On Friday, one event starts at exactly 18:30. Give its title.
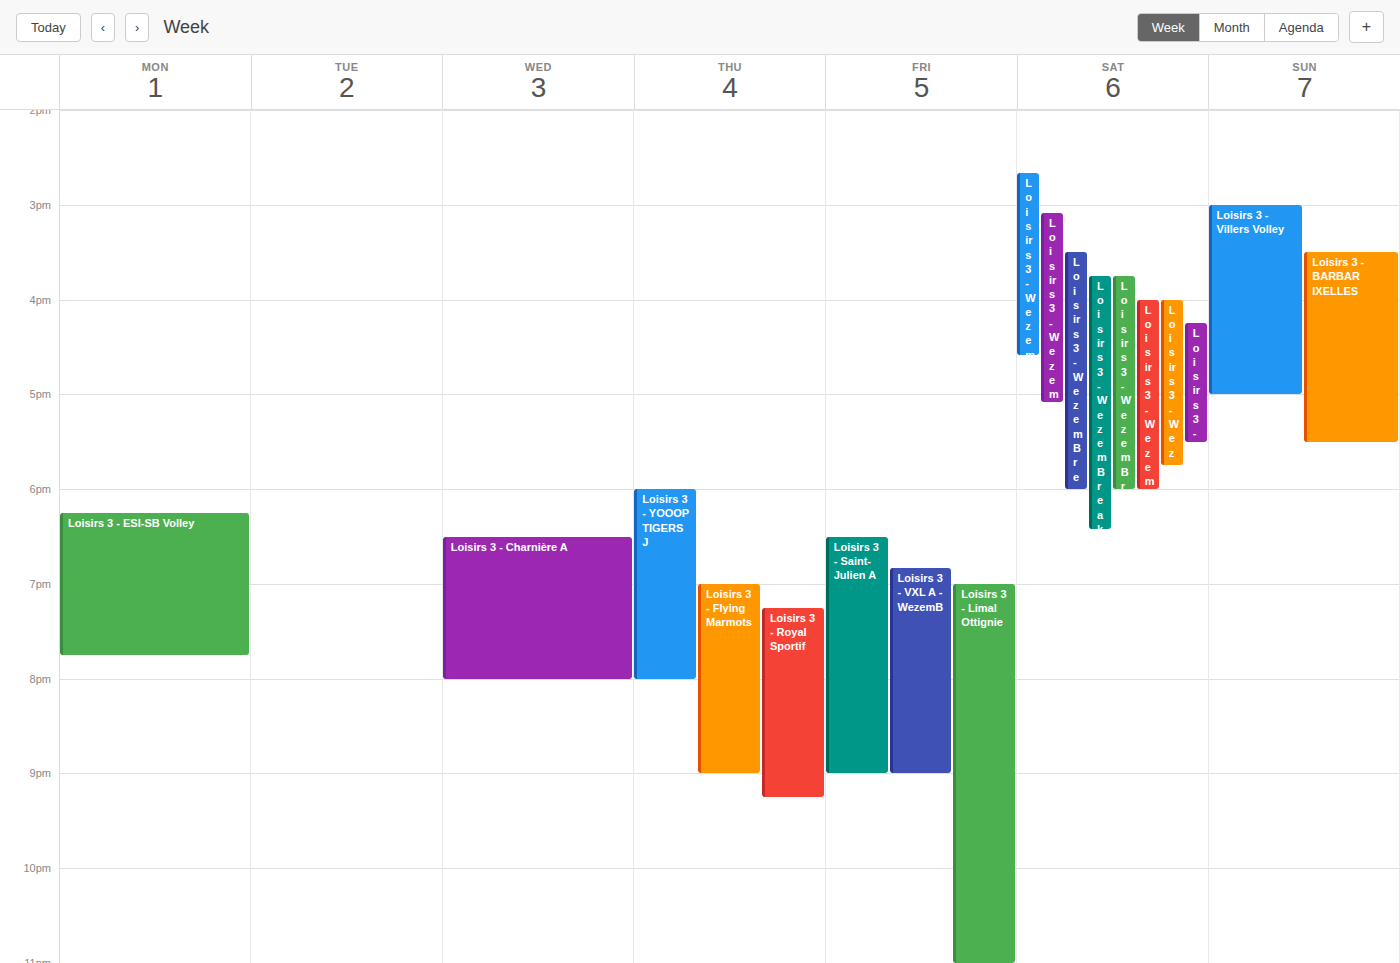
"Loisirs 3 - Saint-Julien A"